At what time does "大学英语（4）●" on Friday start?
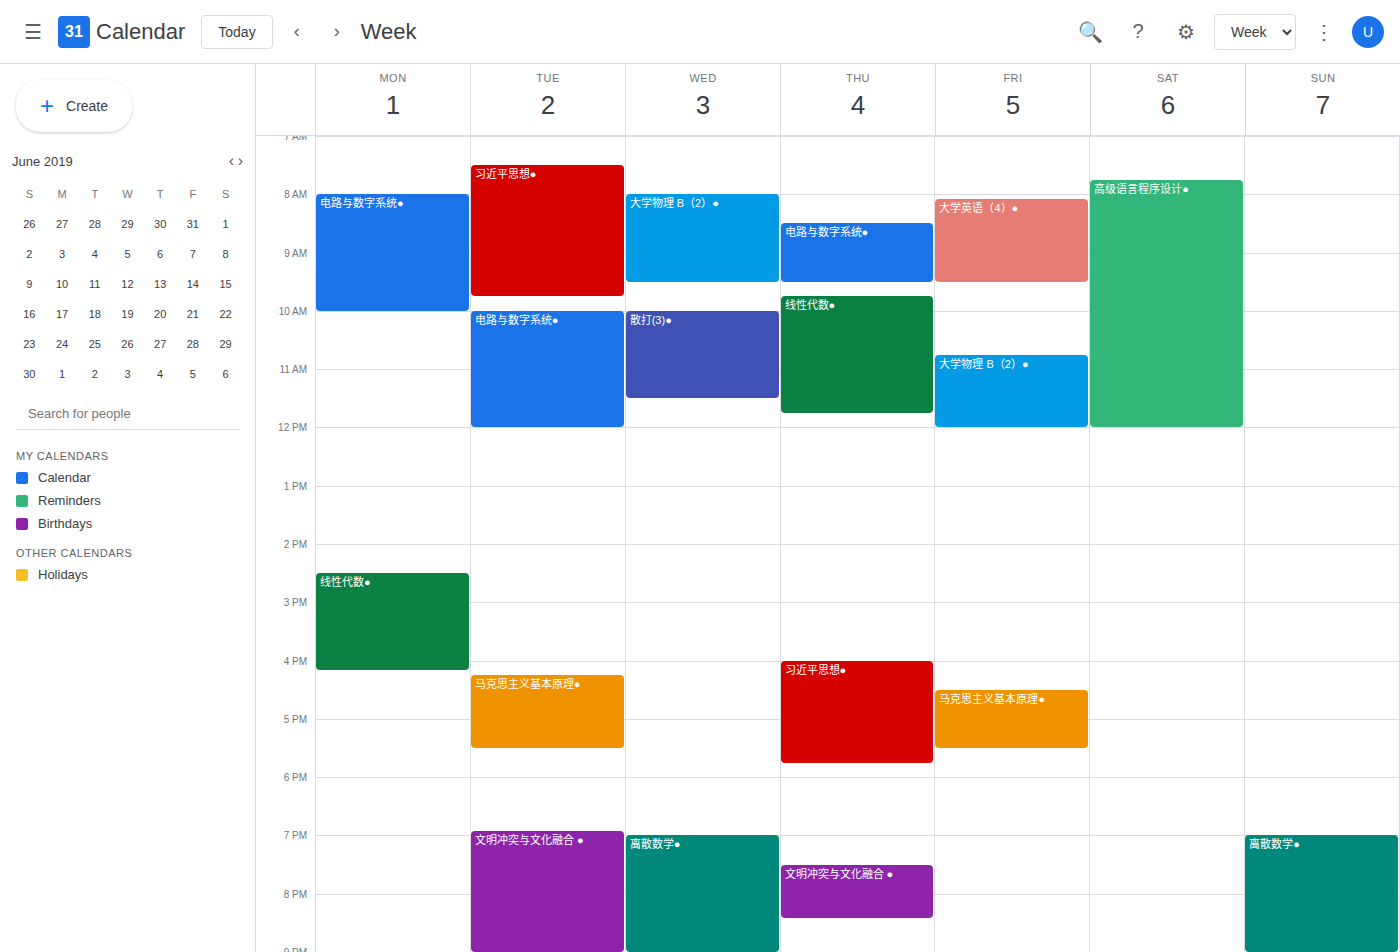
8:05 AM